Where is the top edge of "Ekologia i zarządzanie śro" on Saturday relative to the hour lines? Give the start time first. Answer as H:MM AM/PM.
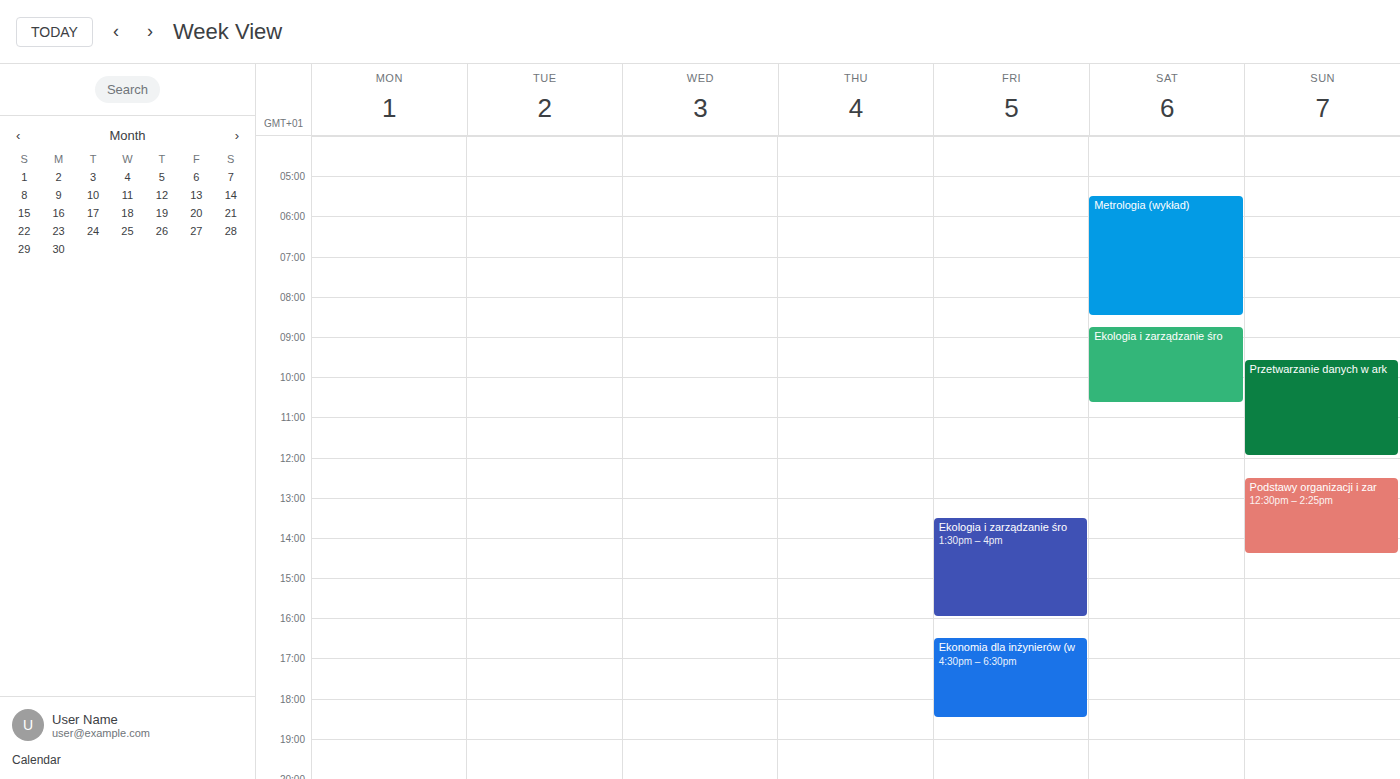
8:45 AM -- neither: three quarters of the way from the 8 AM line to the 9 AM line.